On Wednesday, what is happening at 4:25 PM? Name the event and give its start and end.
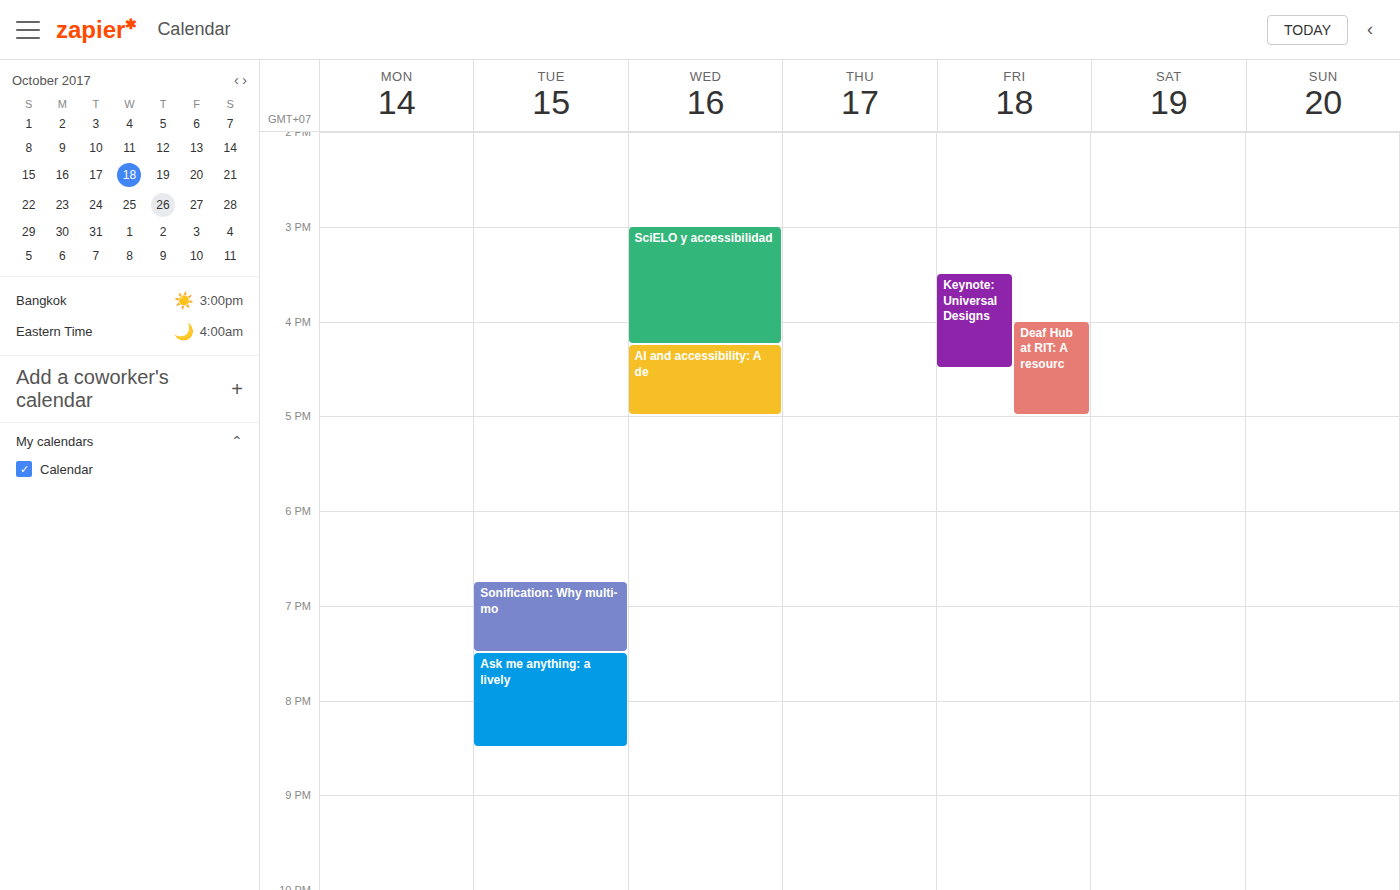
"AI and accessibility: A de", 4:15 PM to 5:00 PM